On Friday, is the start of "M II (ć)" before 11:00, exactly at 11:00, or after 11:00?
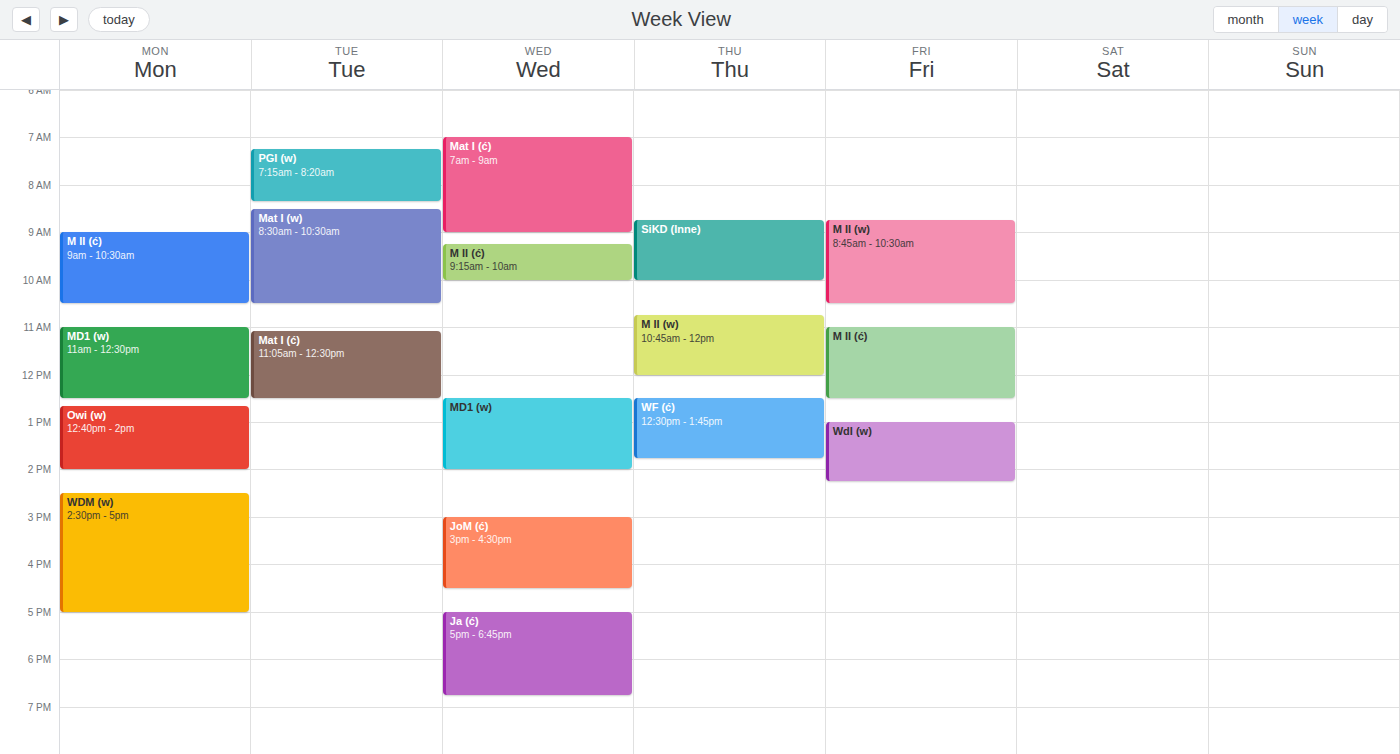
11:00 -- exactly at 11:00, on the 11:00 line.